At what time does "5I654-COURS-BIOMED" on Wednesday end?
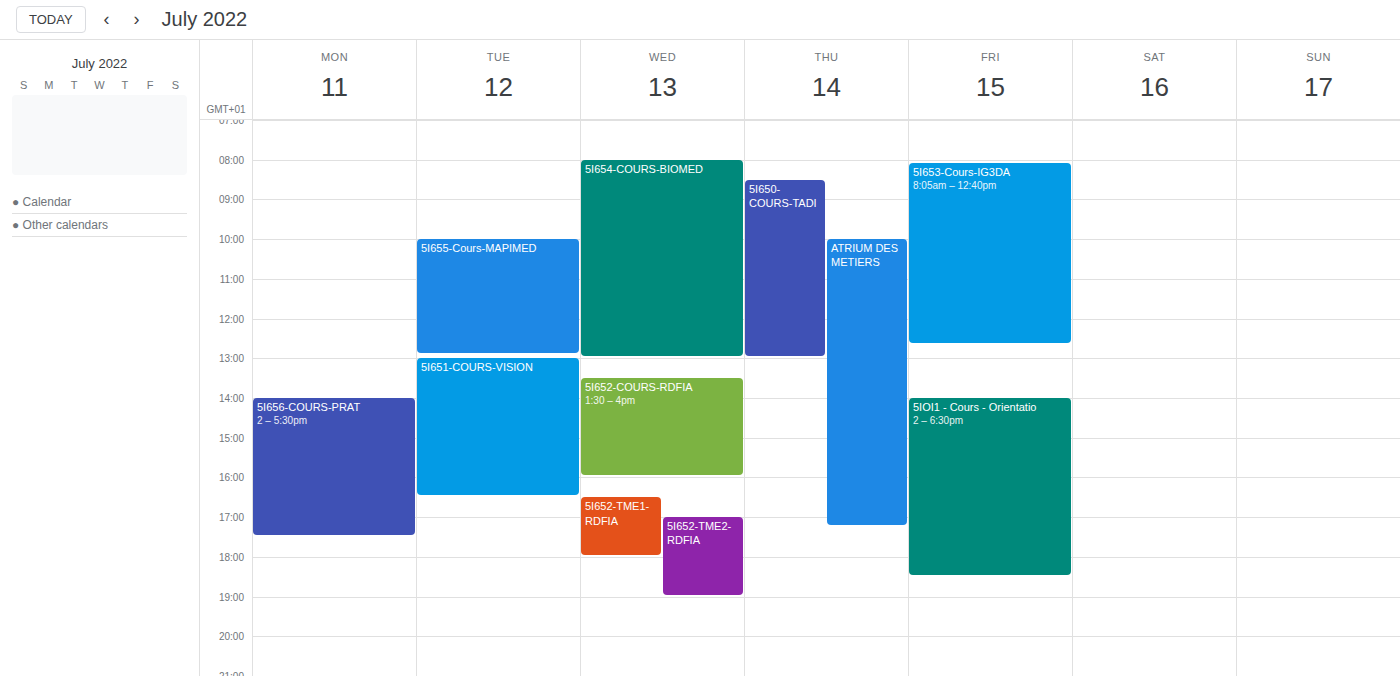
13:00